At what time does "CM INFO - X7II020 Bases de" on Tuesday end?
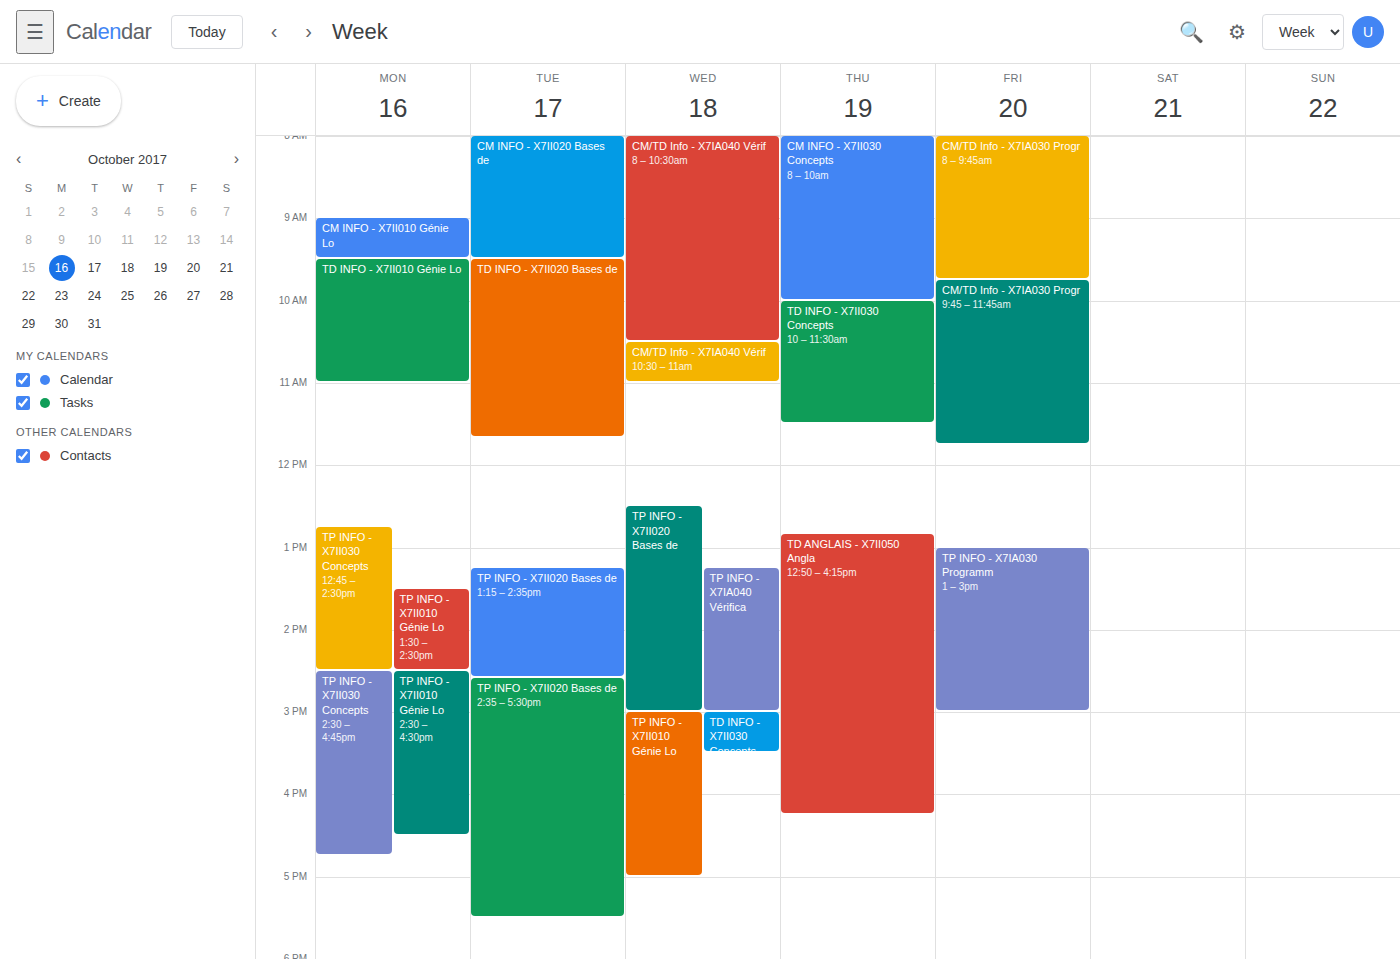
9:30 AM